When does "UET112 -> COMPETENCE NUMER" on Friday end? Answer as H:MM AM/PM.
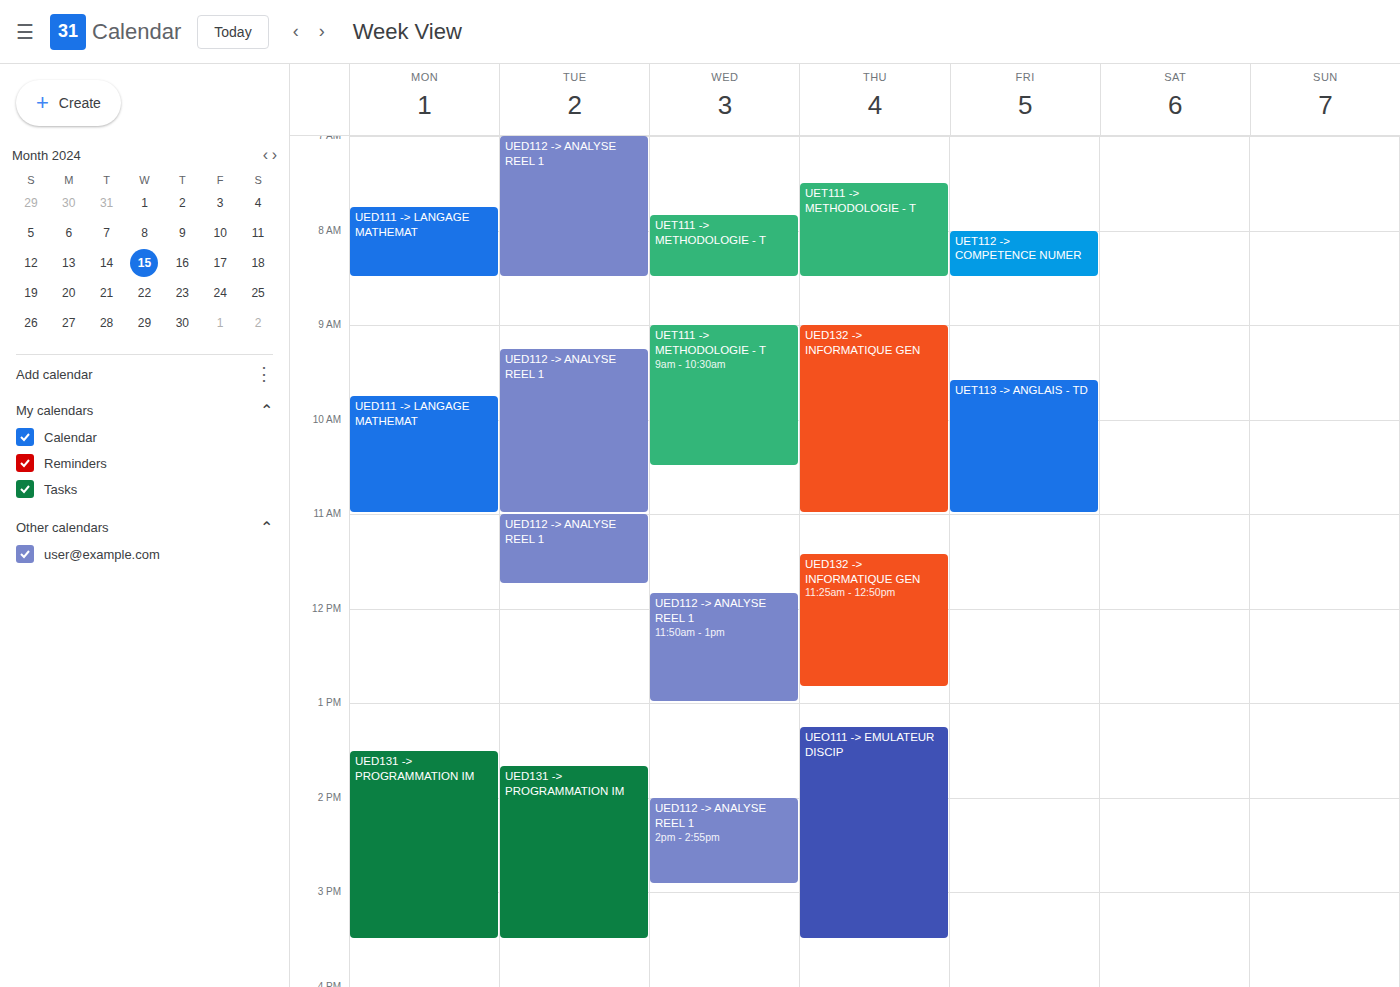
8:30 AM